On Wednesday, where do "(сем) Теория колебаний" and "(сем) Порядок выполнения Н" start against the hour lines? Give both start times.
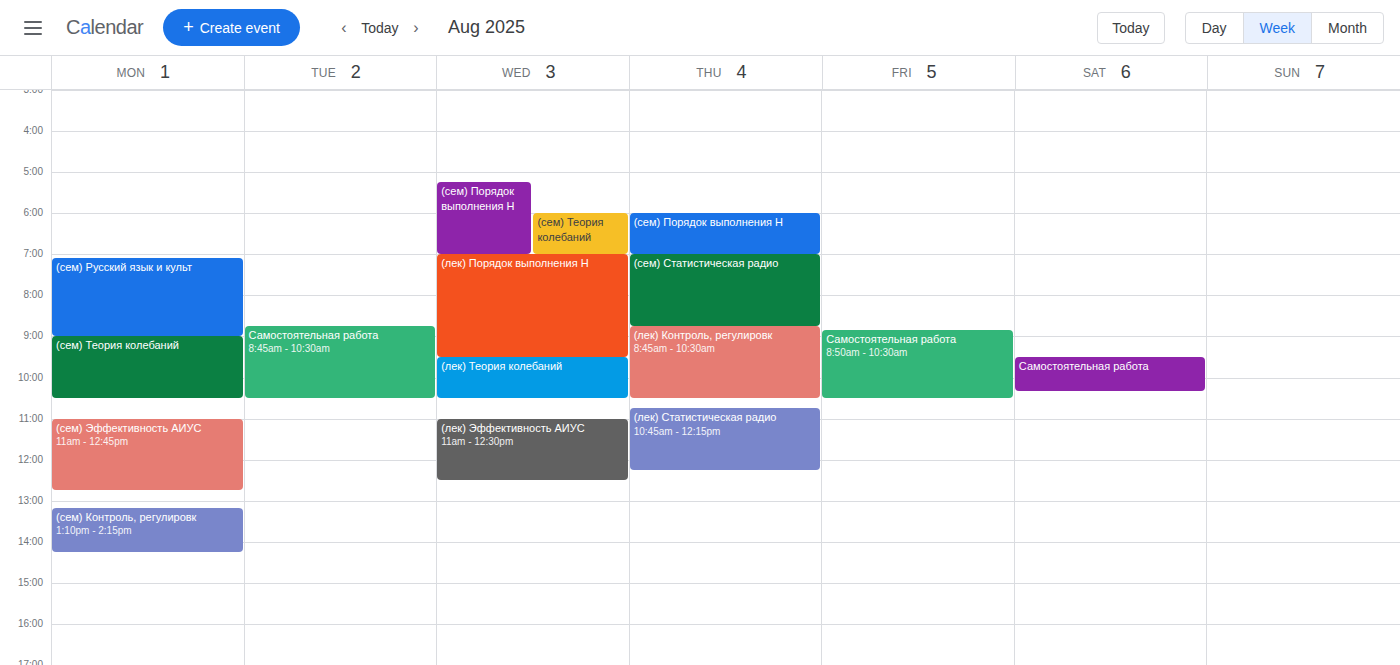
"(сем) Теория колебаний": 6:00 AM, exactly on the 6 AM line. "(сем) Порядок выполнения Н": 5:15 AM, neither: a quarter of the way from the 5 AM line to the 6 AM line.